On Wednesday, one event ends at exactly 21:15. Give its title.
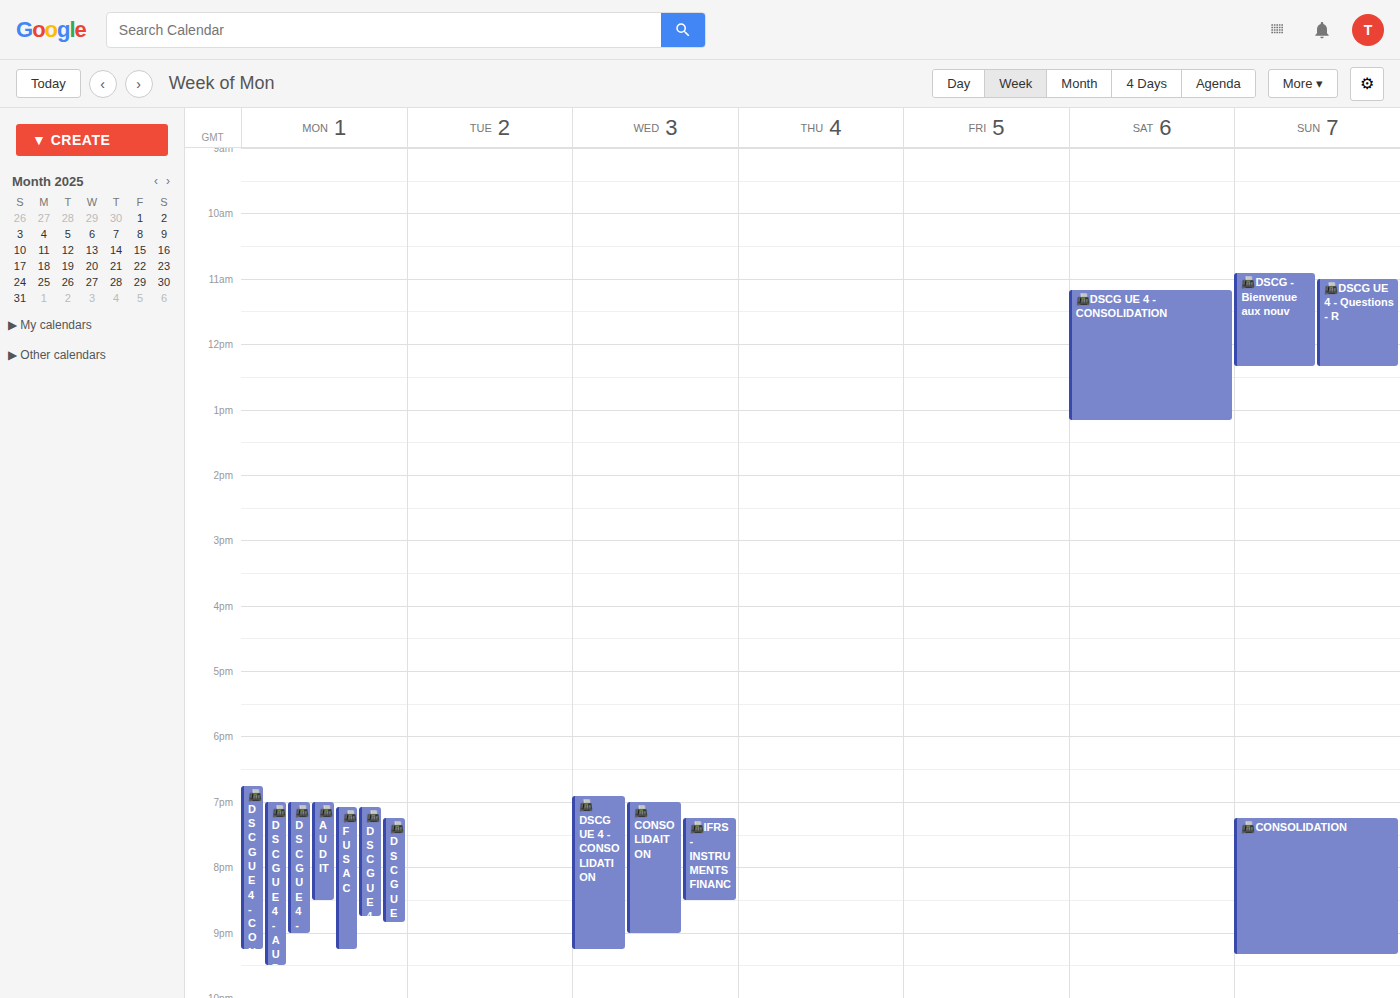
"📠DSCG UE 4 - CONSOLIDATION"